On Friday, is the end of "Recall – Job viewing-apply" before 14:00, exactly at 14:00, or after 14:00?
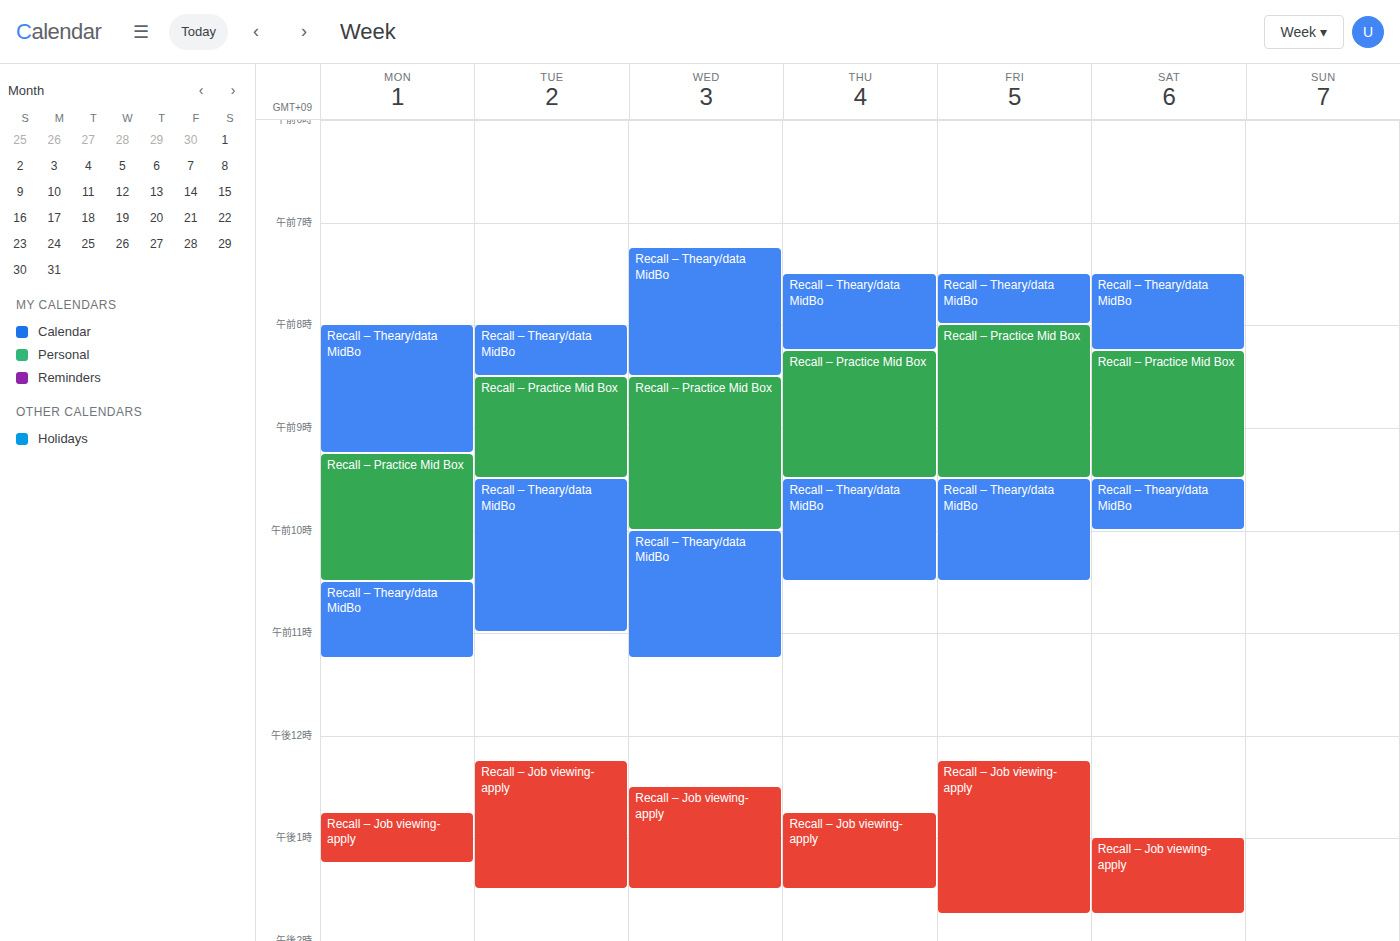
13:45 -- before 14:00, 15 minutes above the 14:00 line.